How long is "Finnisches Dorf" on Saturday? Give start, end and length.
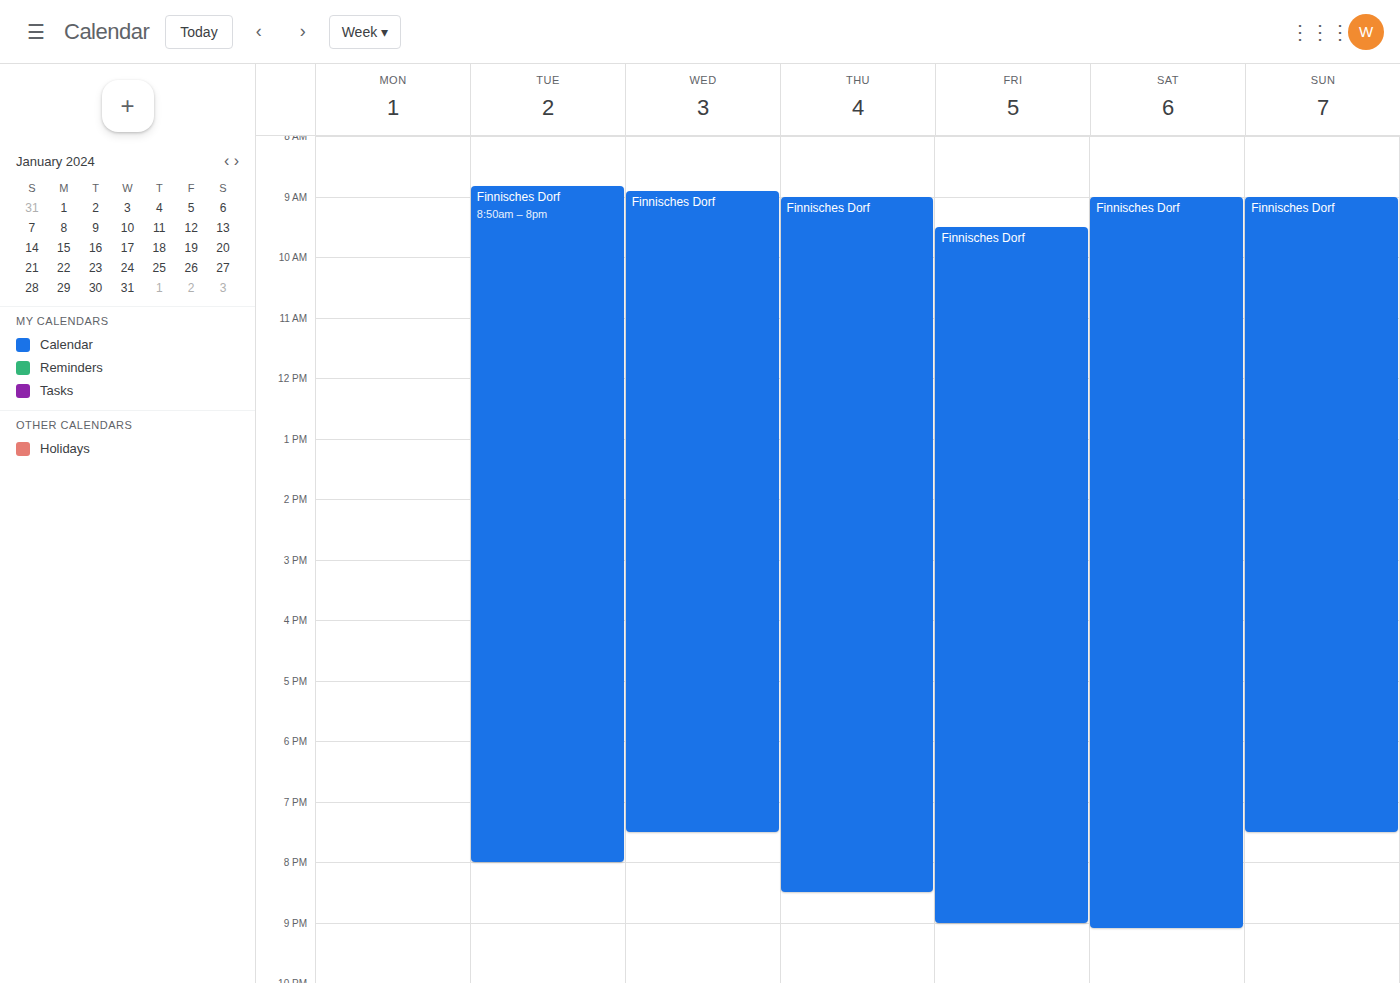
9:00 AM to 9:05 PM, 12 hours 5 minutes